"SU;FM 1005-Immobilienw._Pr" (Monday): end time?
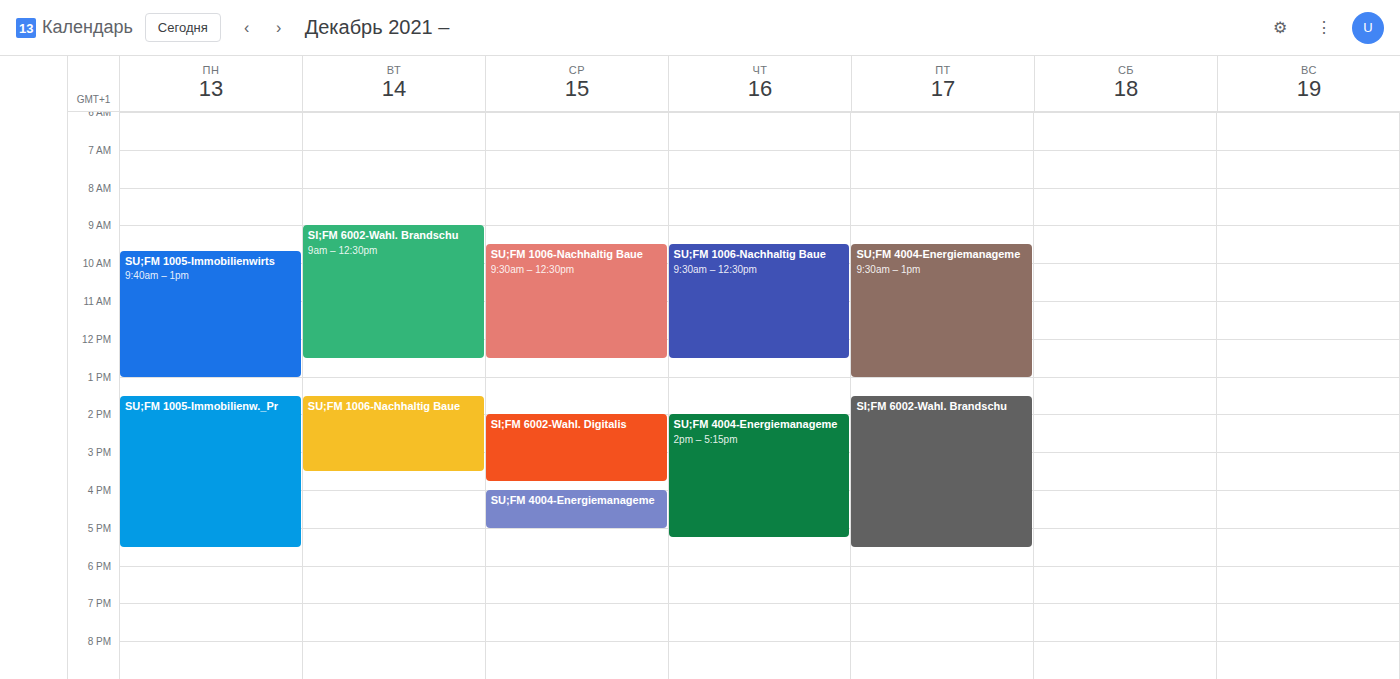
5:30 PM